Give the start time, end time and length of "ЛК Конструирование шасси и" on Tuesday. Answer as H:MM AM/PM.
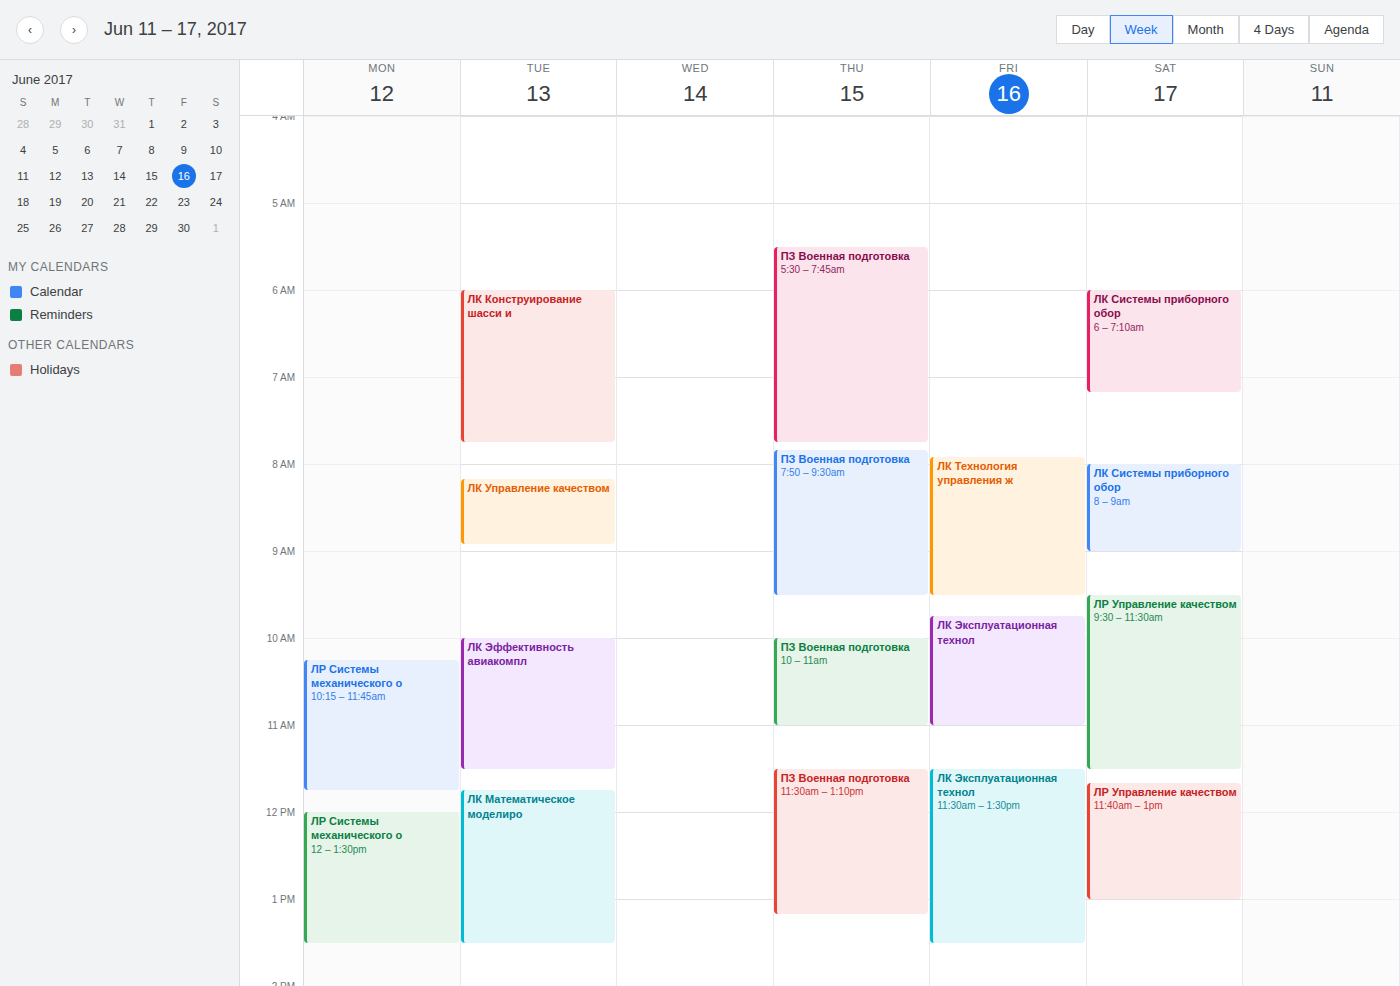
6:00 AM to 7:45 AM, 1 hour 45 minutes